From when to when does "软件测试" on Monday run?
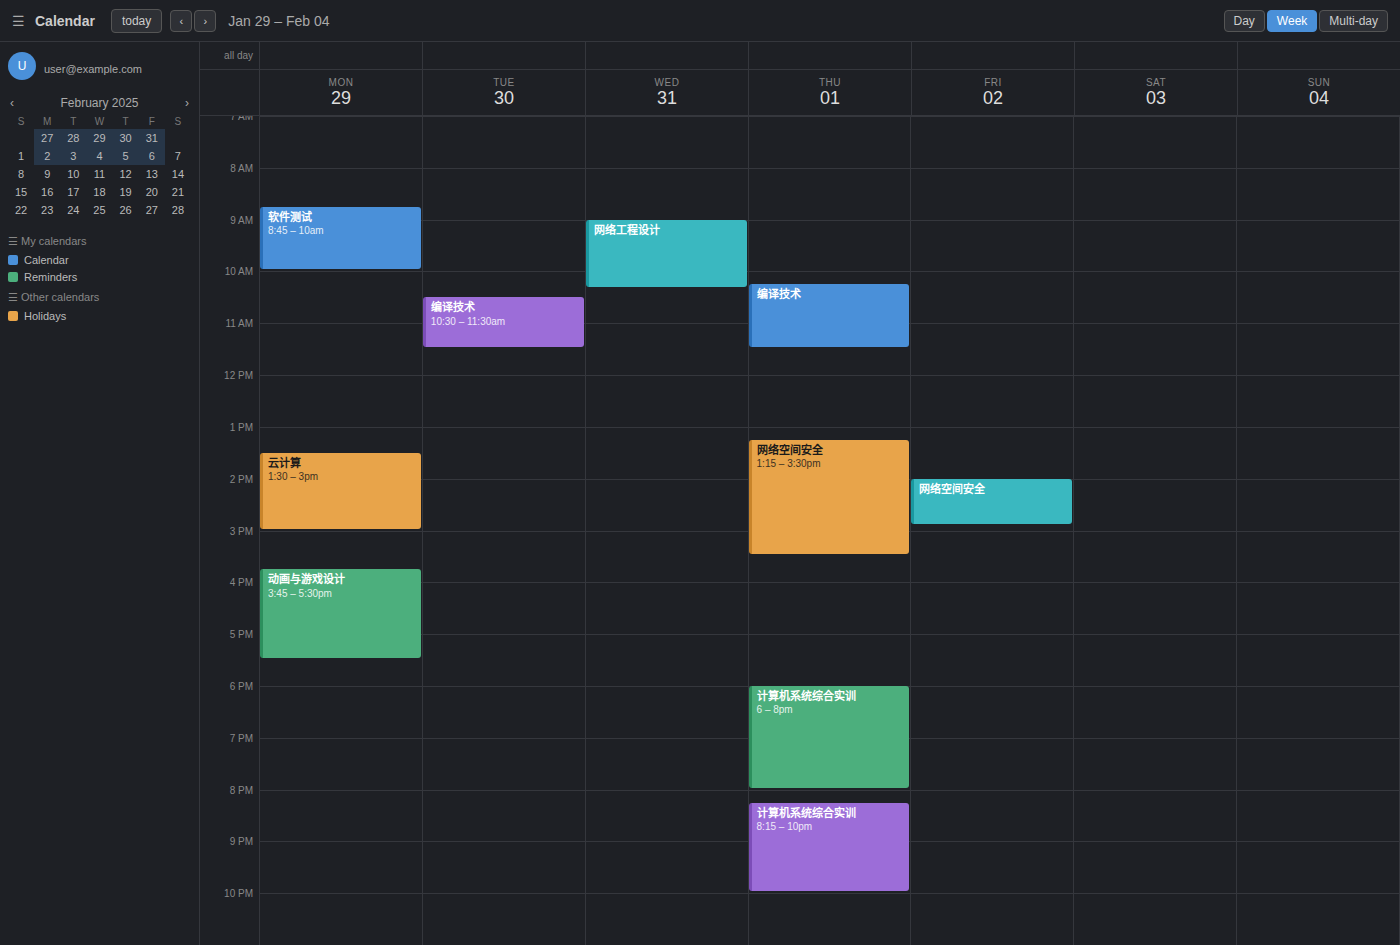
08:45 to 10:00